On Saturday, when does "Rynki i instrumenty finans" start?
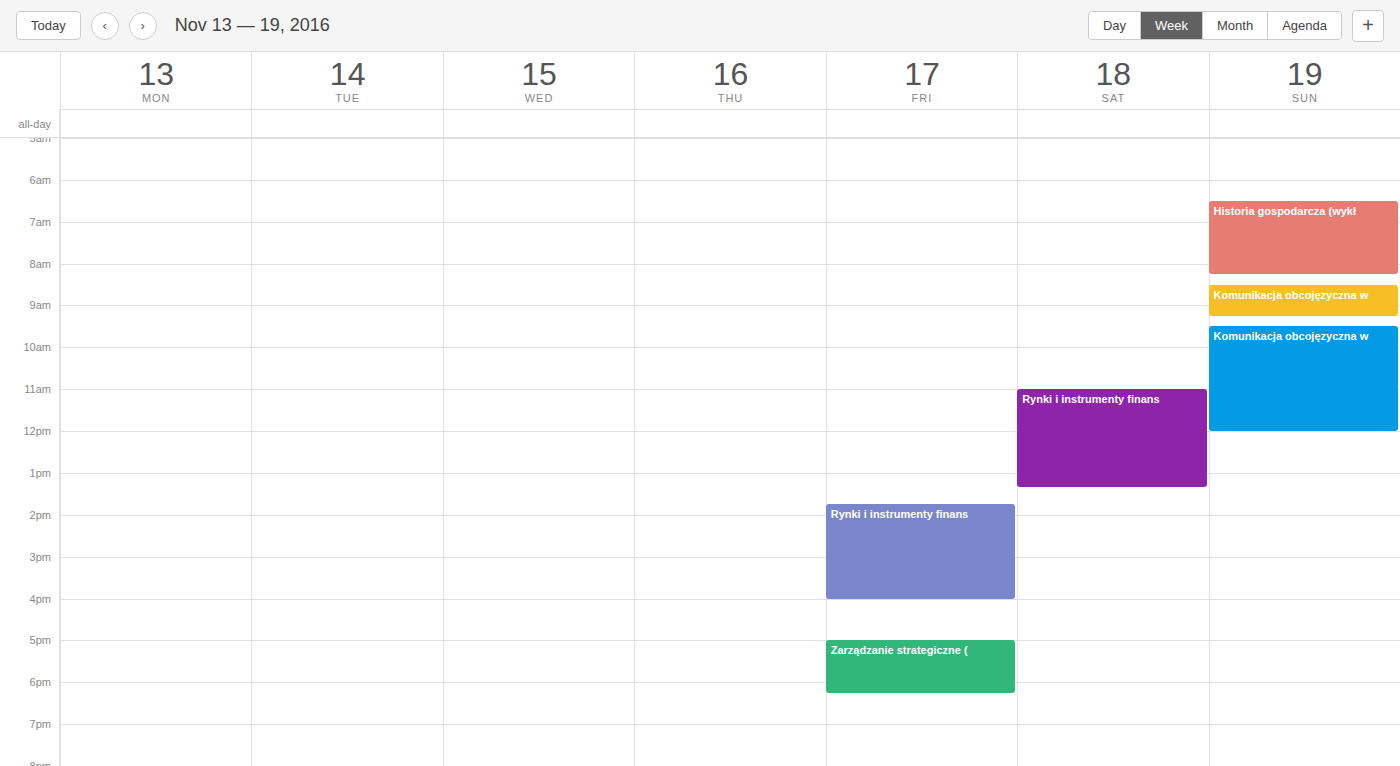
11:00 AM